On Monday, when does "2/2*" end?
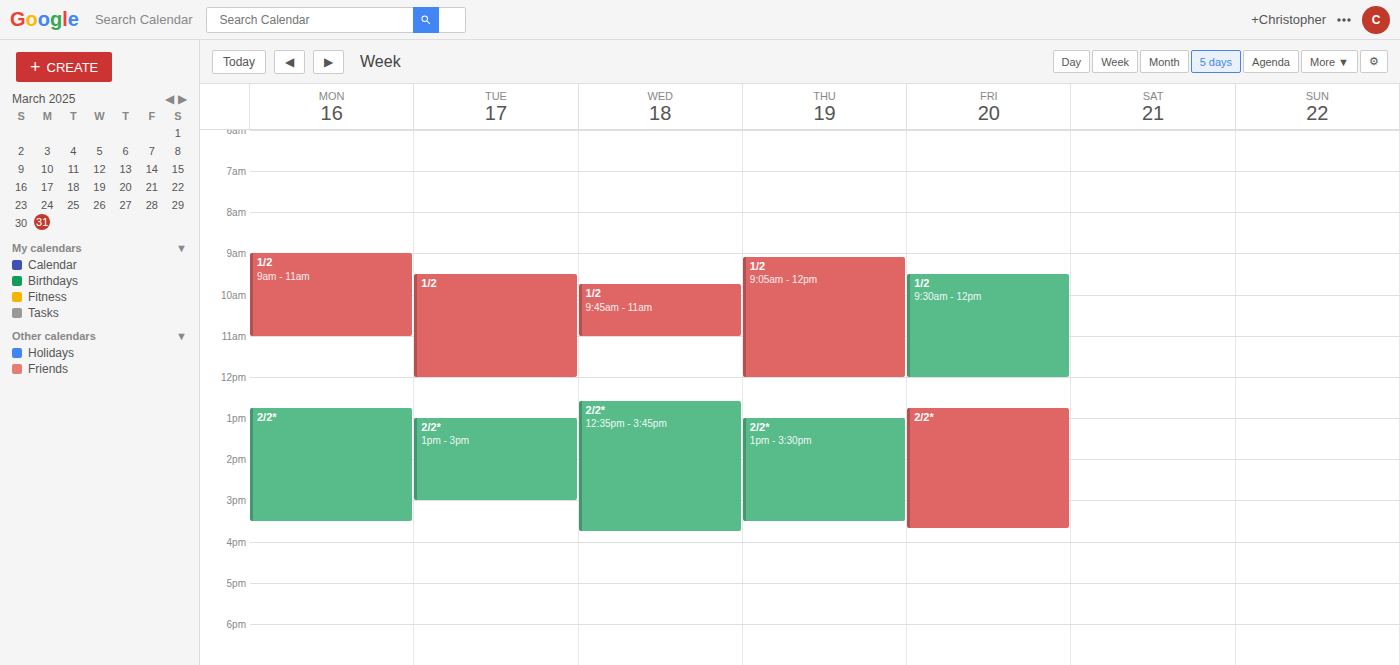
15:30